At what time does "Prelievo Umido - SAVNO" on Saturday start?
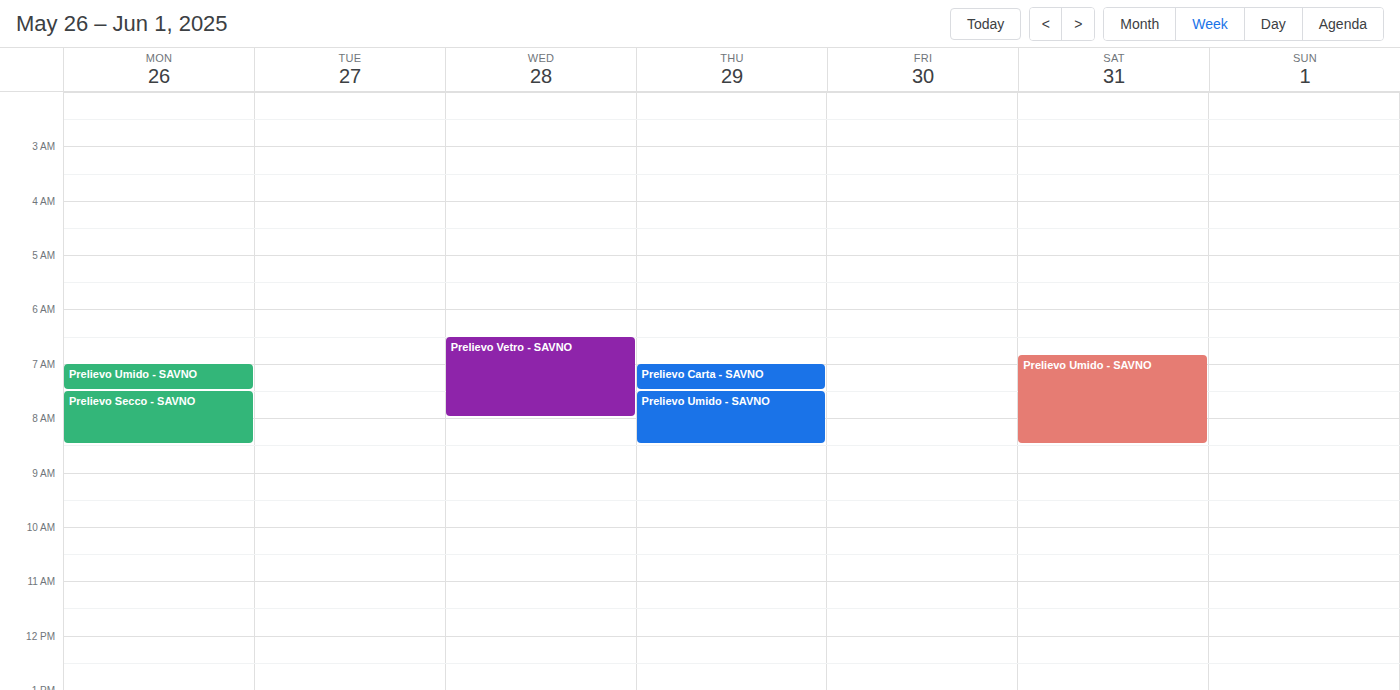
6:50 AM